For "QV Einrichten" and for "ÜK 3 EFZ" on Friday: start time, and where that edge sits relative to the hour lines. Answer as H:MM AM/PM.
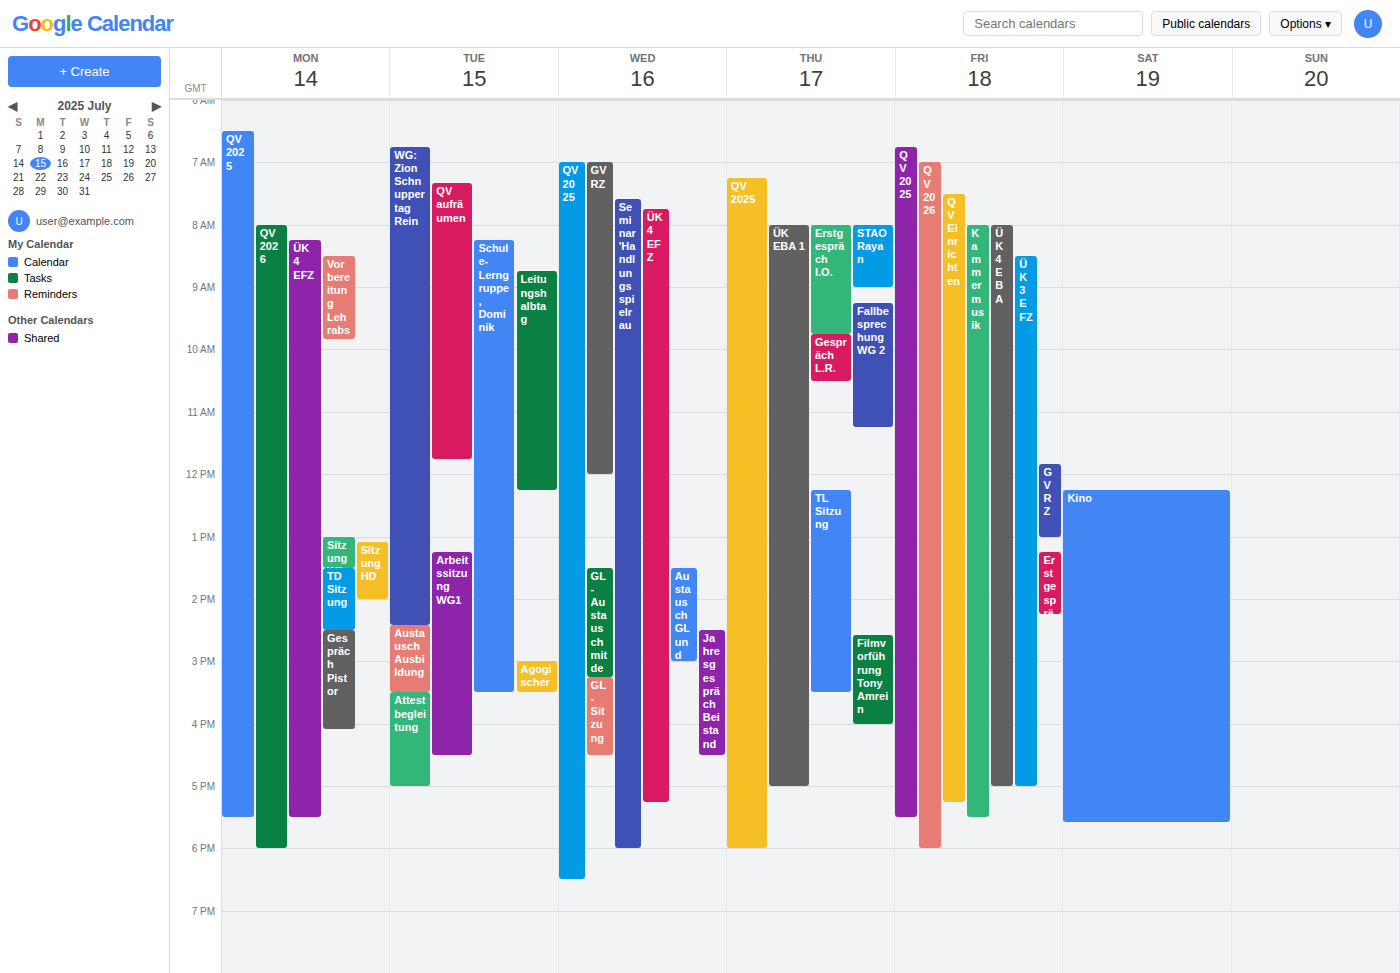
"QV Einrichten": 7:30 AM, halfway between the 7 AM and 8 AM lines. "ÜK 3 EFZ": 8:30 AM, halfway between the 8 AM and 9 AM lines.